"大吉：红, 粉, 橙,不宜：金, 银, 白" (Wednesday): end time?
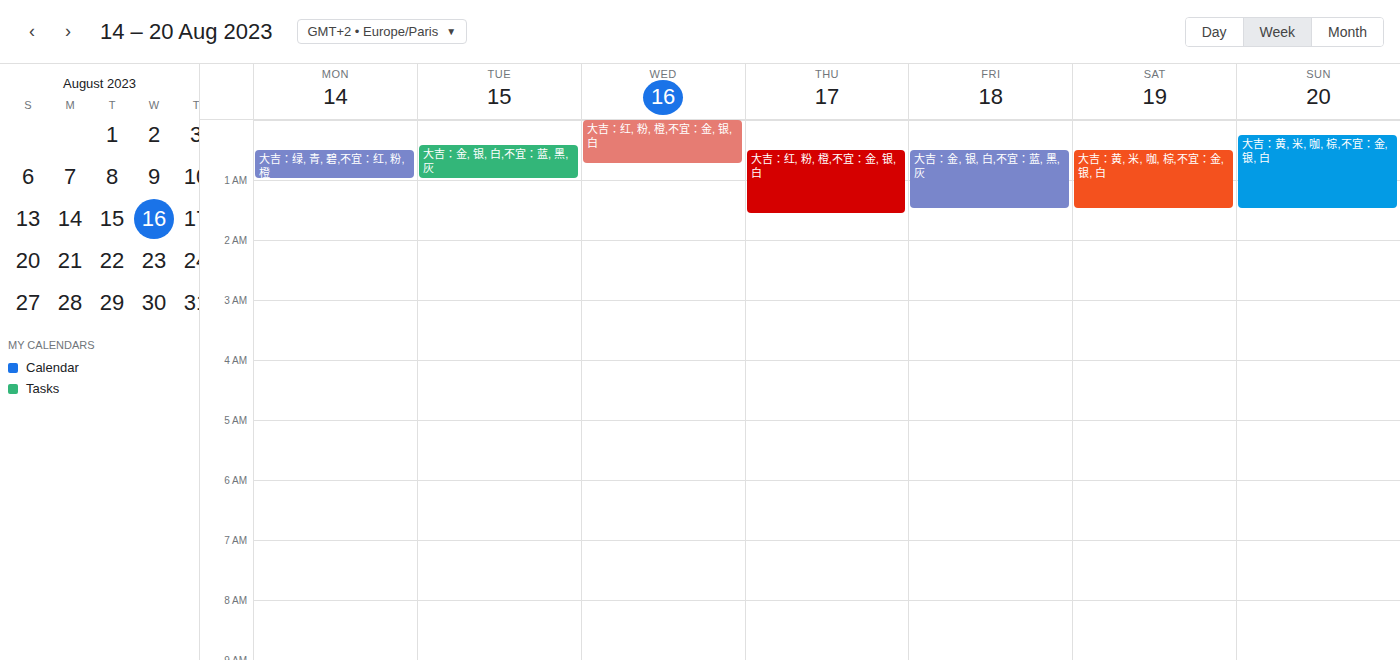
00:45